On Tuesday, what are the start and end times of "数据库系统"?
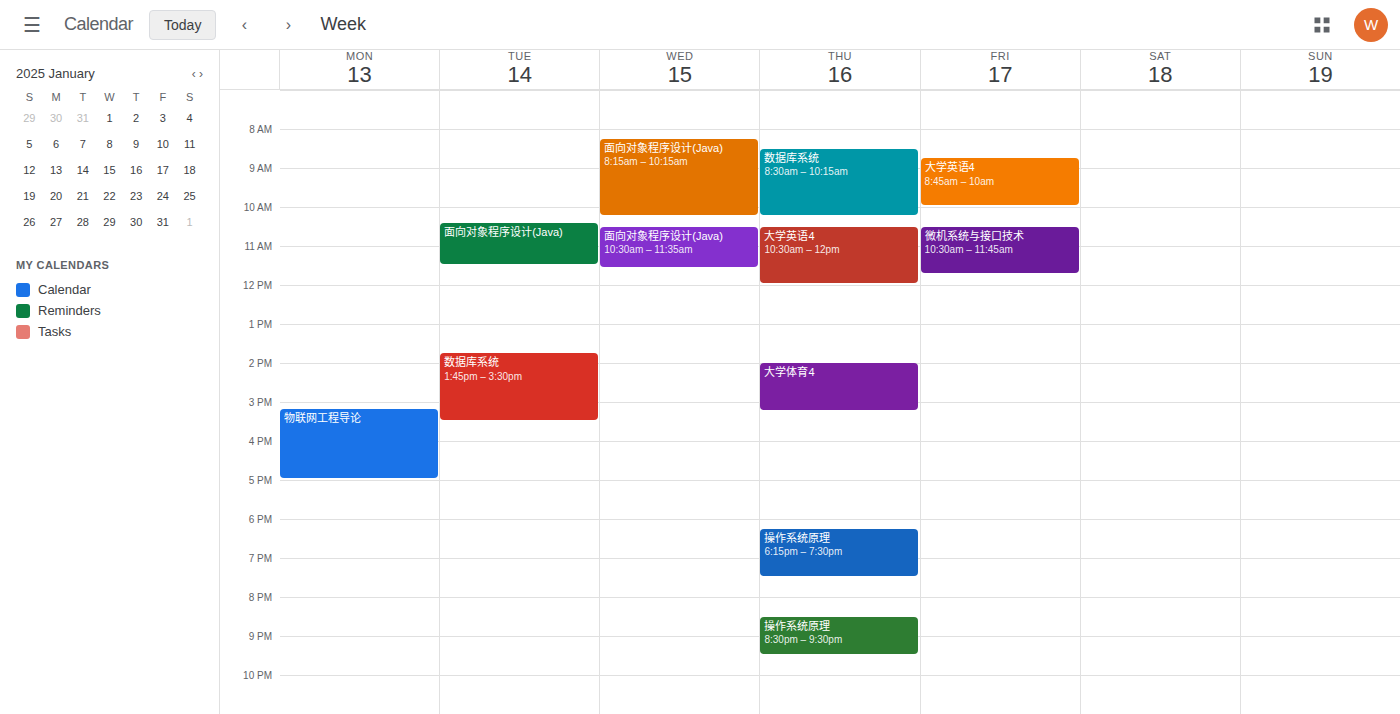
1:45 PM to 3:30 PM